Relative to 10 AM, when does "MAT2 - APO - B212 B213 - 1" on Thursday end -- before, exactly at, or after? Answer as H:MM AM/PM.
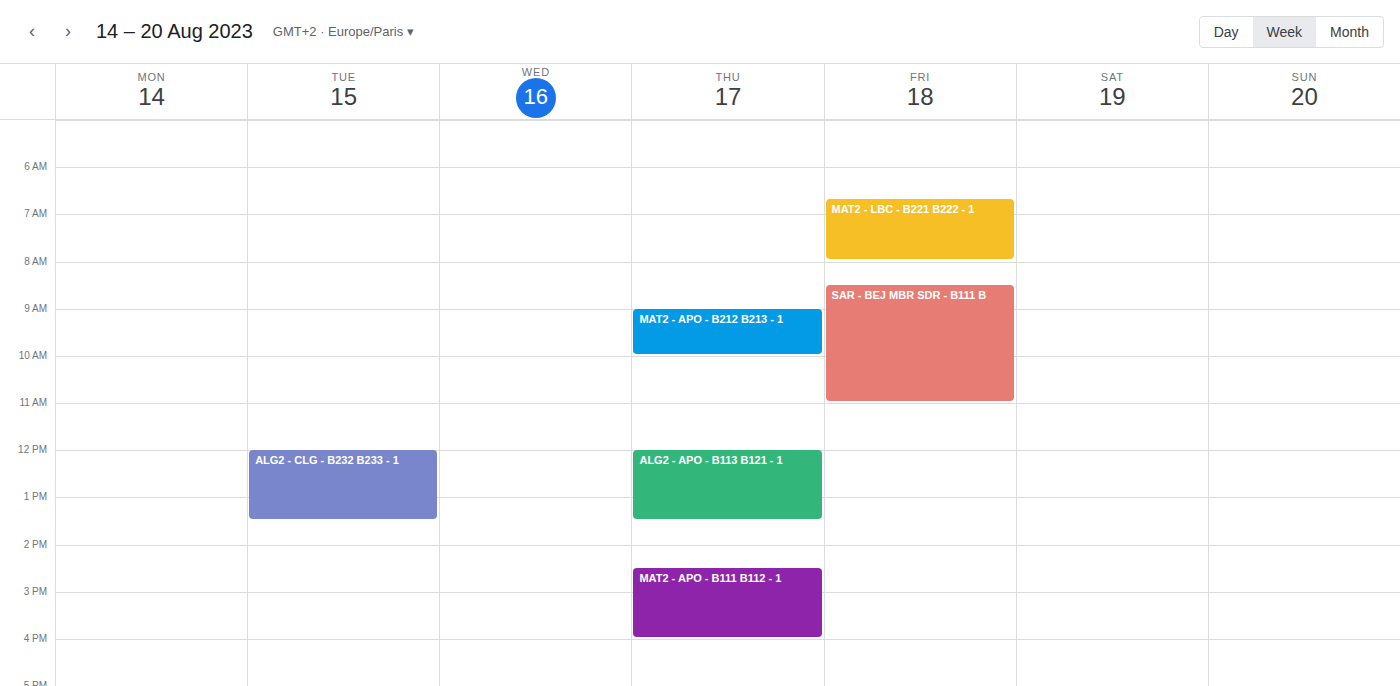
10:00 AM -- exactly at 10 AM, on the 10 AM line.